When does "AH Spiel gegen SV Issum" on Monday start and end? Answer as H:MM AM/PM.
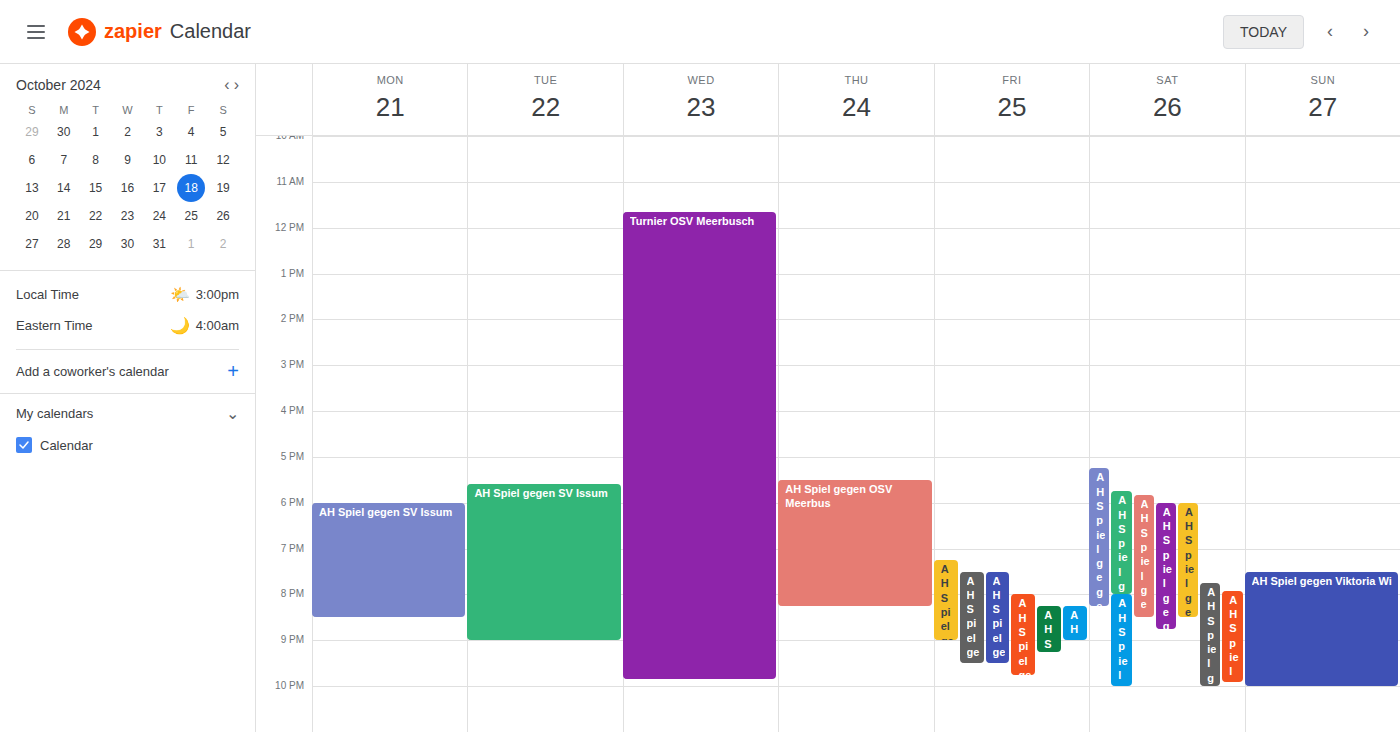
6:00 PM to 8:30 PM